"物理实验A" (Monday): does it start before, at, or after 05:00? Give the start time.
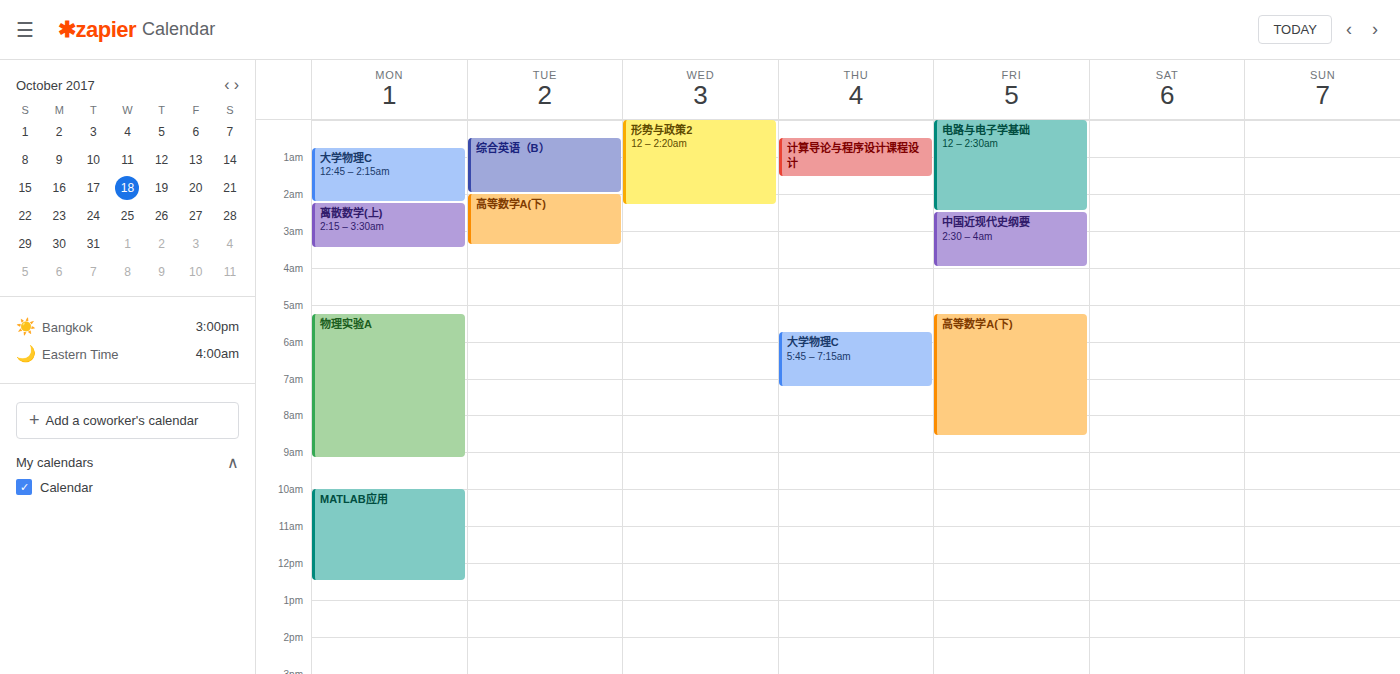
05:15 -- after 05:00, 15 minutes below the 05:00 line.